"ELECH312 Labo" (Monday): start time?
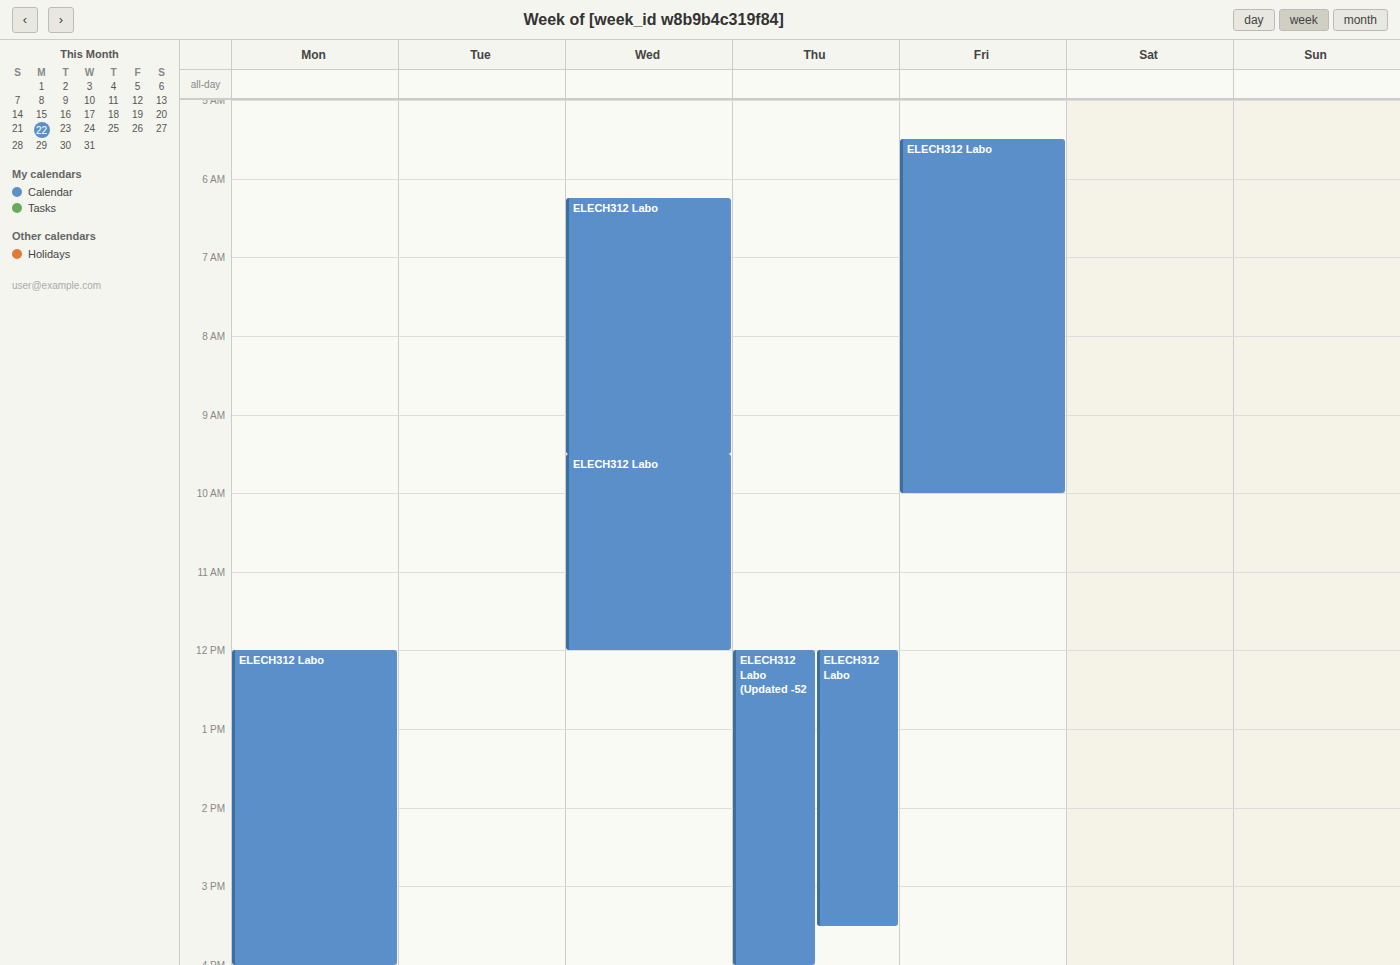
12:00 PM